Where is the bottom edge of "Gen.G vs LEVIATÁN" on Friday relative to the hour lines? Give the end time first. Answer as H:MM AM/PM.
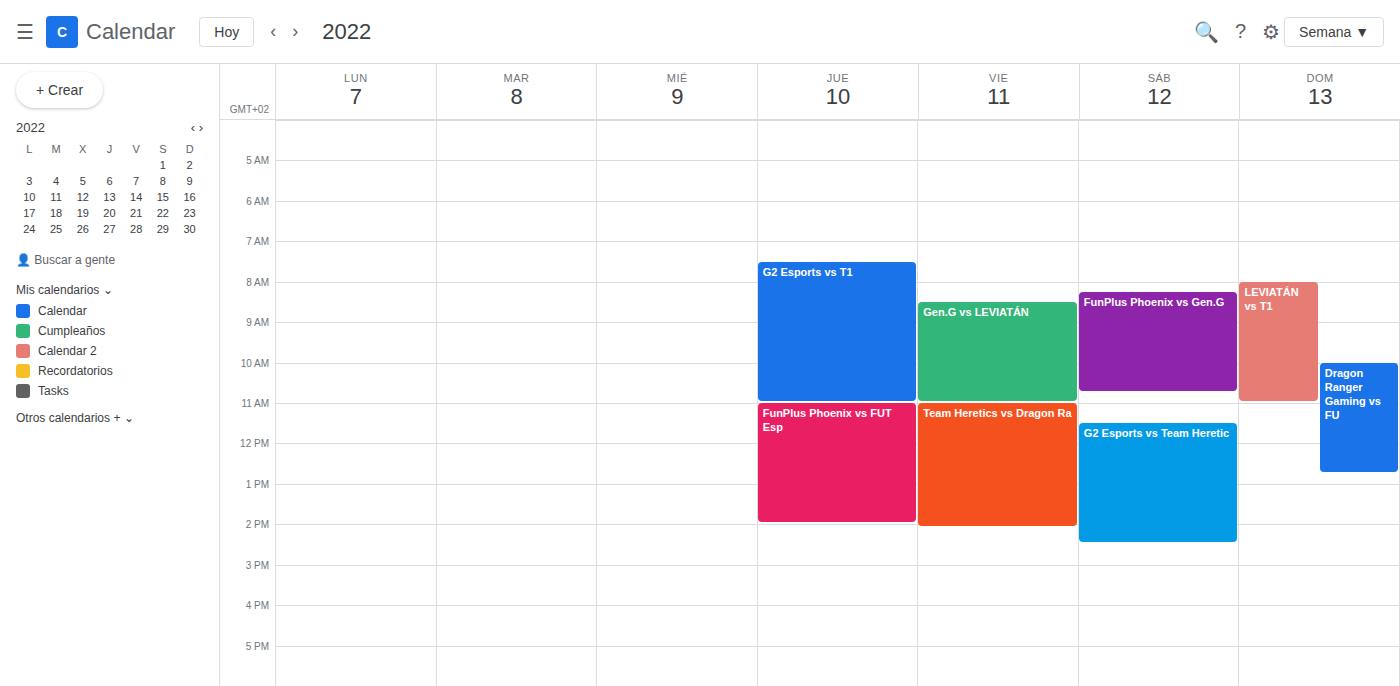
11:00 AM -- exactly on the 11 AM line.